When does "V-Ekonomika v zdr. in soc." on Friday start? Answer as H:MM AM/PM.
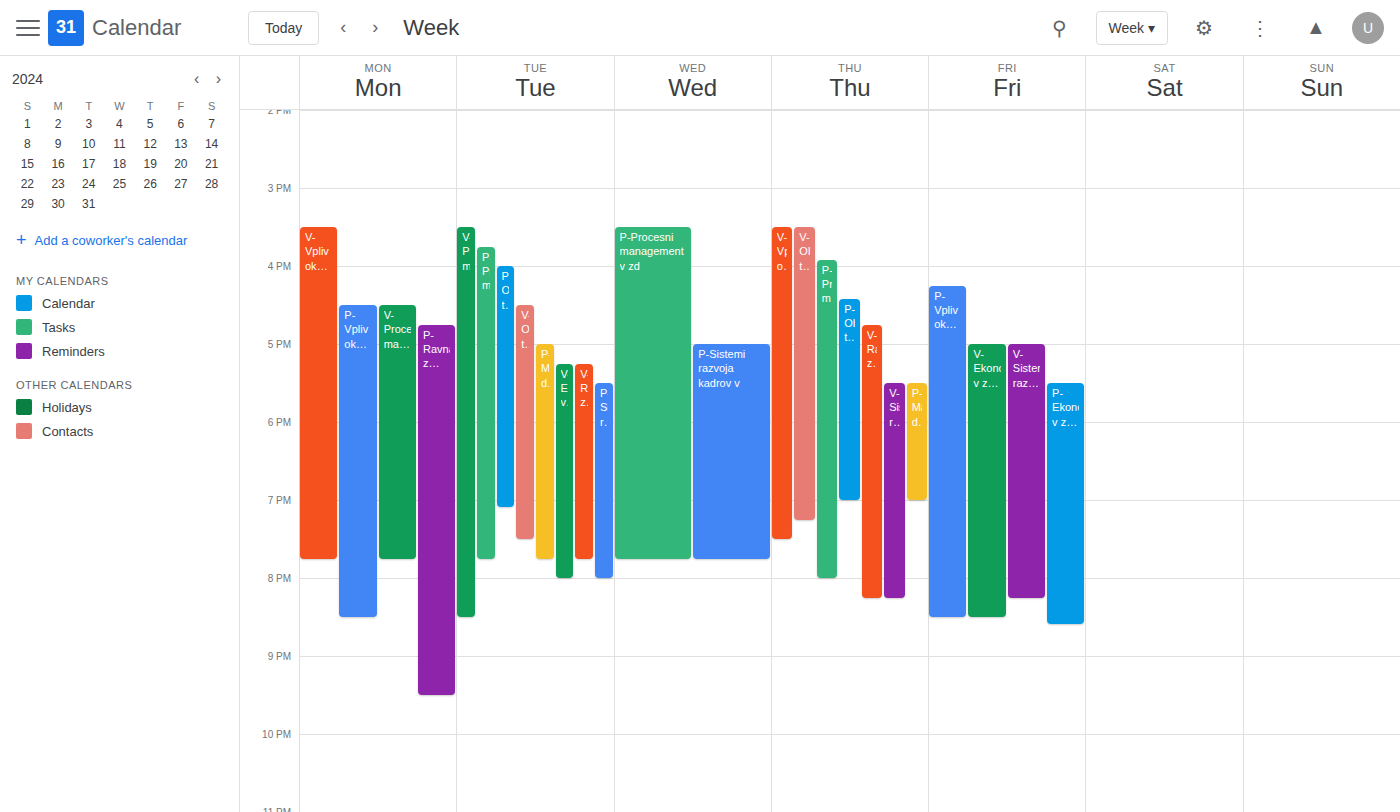
5:00 PM